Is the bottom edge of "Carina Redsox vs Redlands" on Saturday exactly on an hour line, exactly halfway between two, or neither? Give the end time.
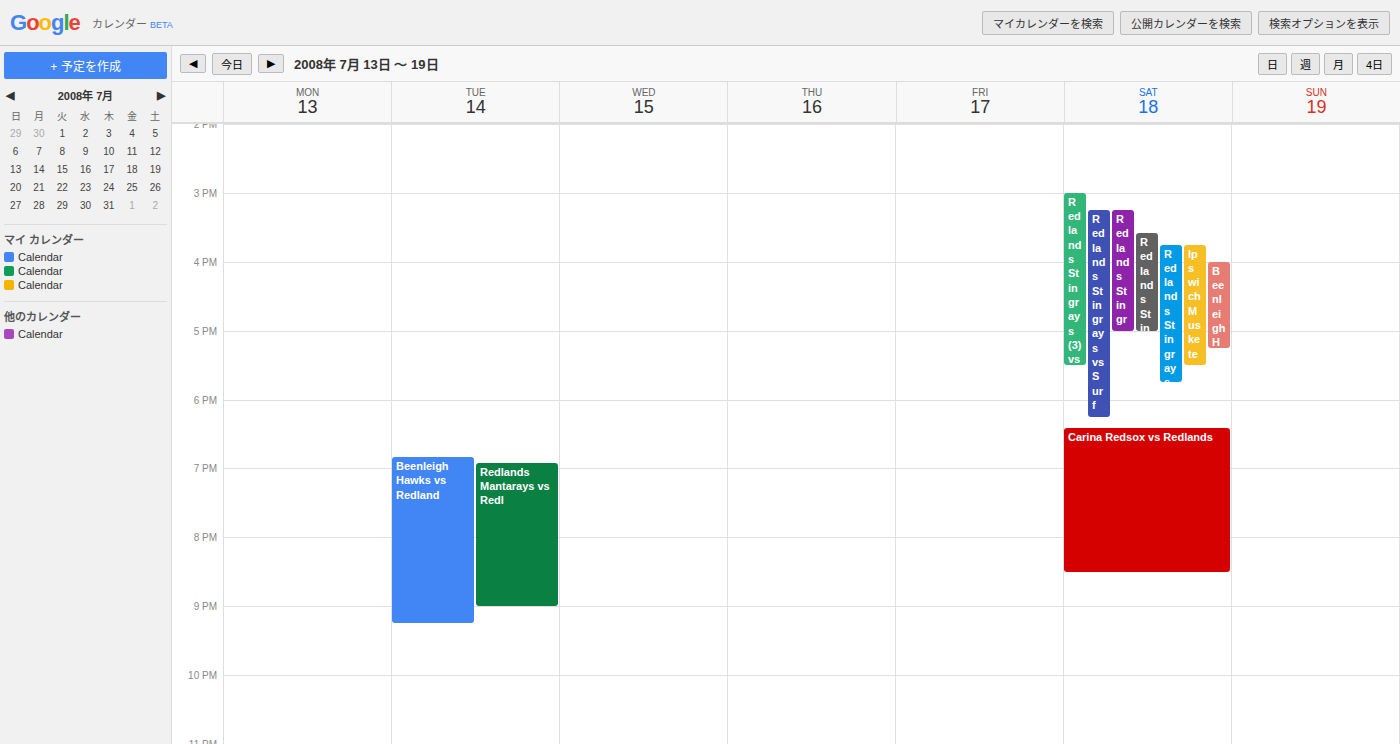
8:30 PM -- halfway between the 8 PM and 9 PM lines.